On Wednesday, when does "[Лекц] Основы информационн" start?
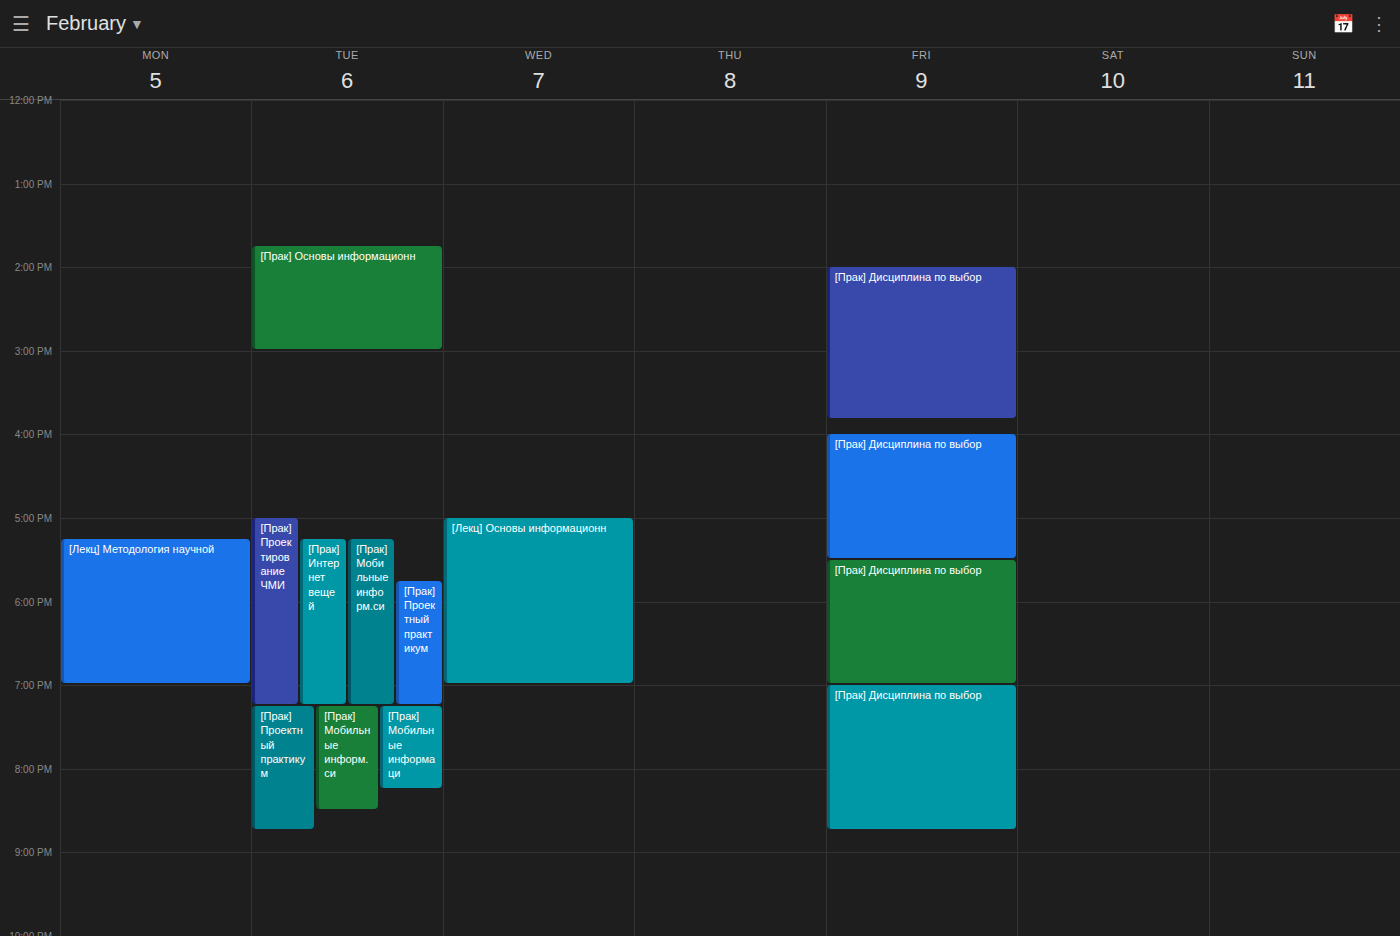
5:00 PM